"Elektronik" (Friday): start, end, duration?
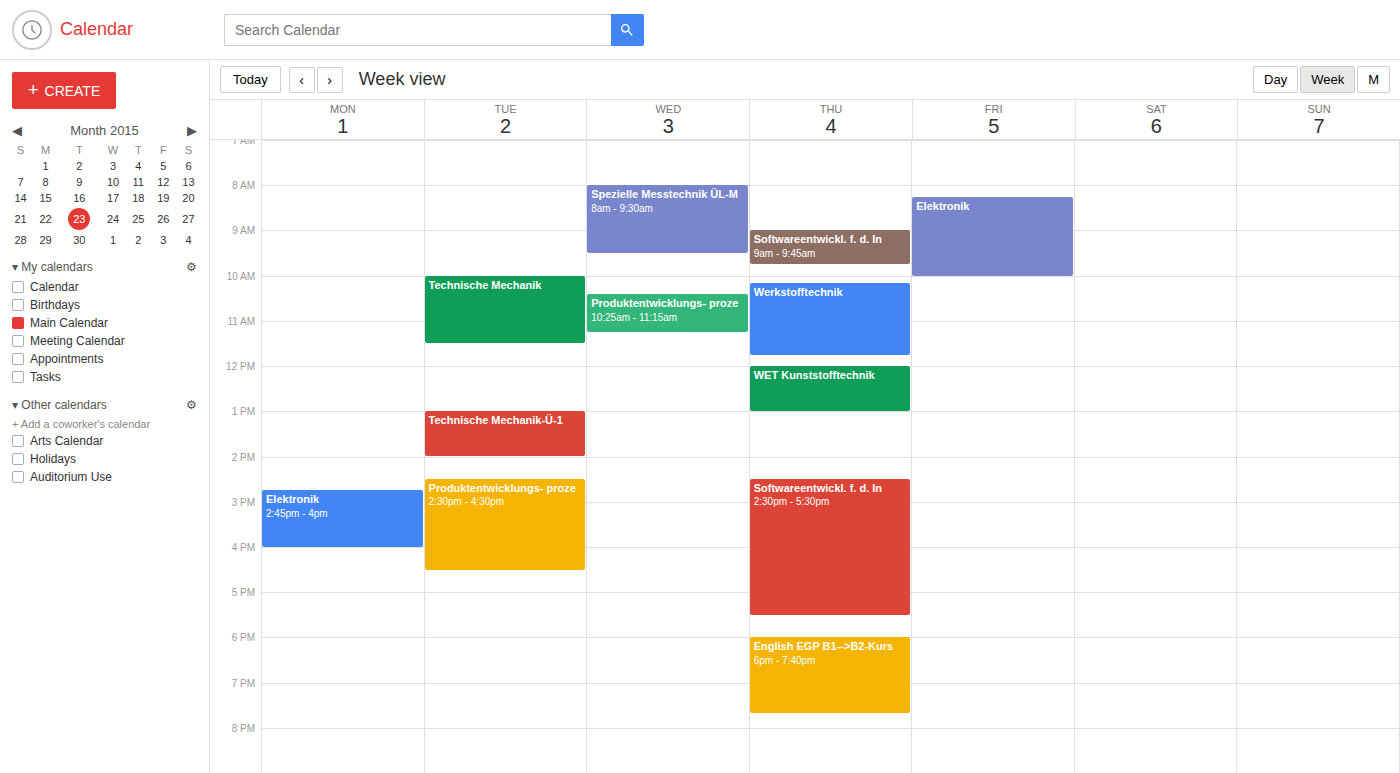
8:15 AM to 10:00 AM, 1 hour 45 minutes